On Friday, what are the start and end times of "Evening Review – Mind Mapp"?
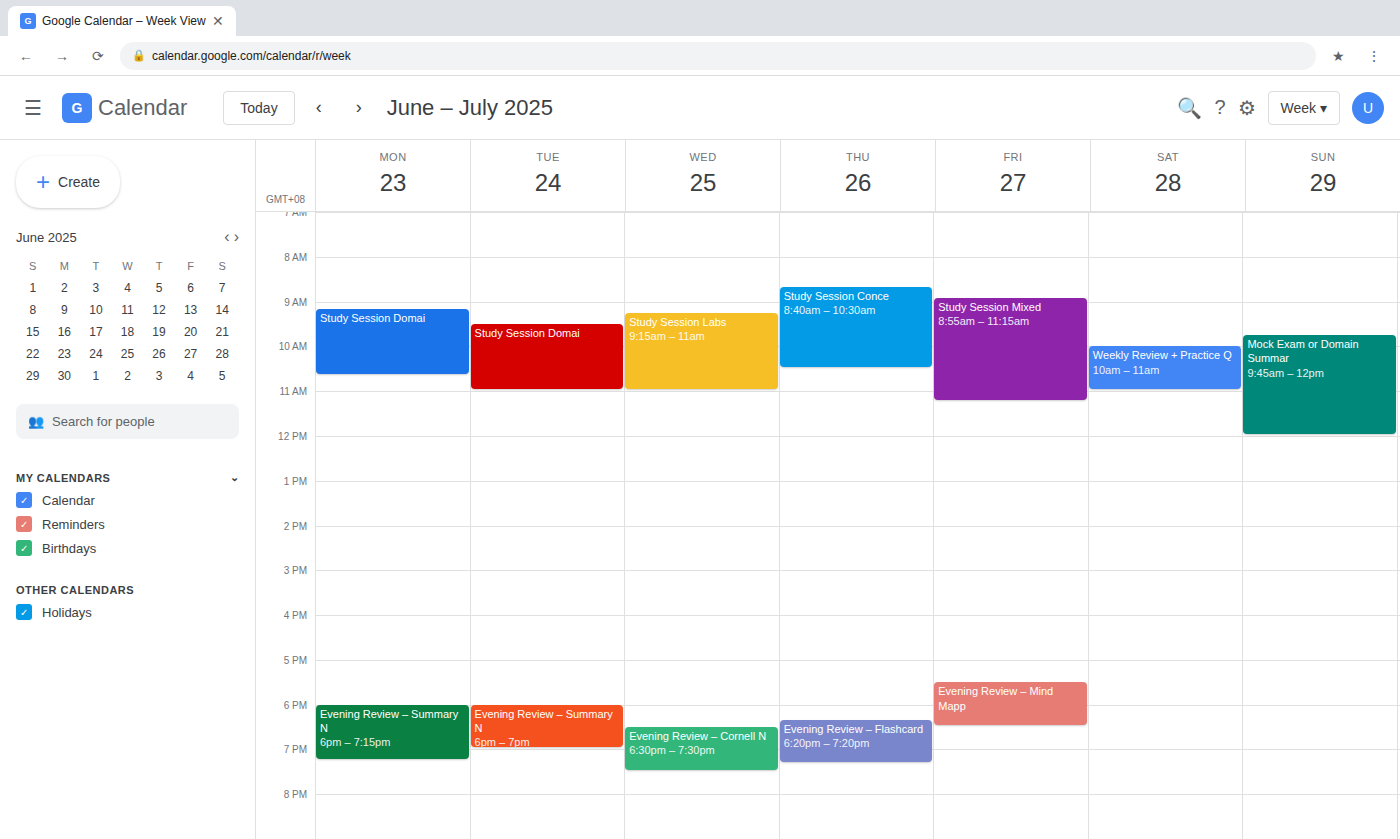
5:30 PM to 6:30 PM